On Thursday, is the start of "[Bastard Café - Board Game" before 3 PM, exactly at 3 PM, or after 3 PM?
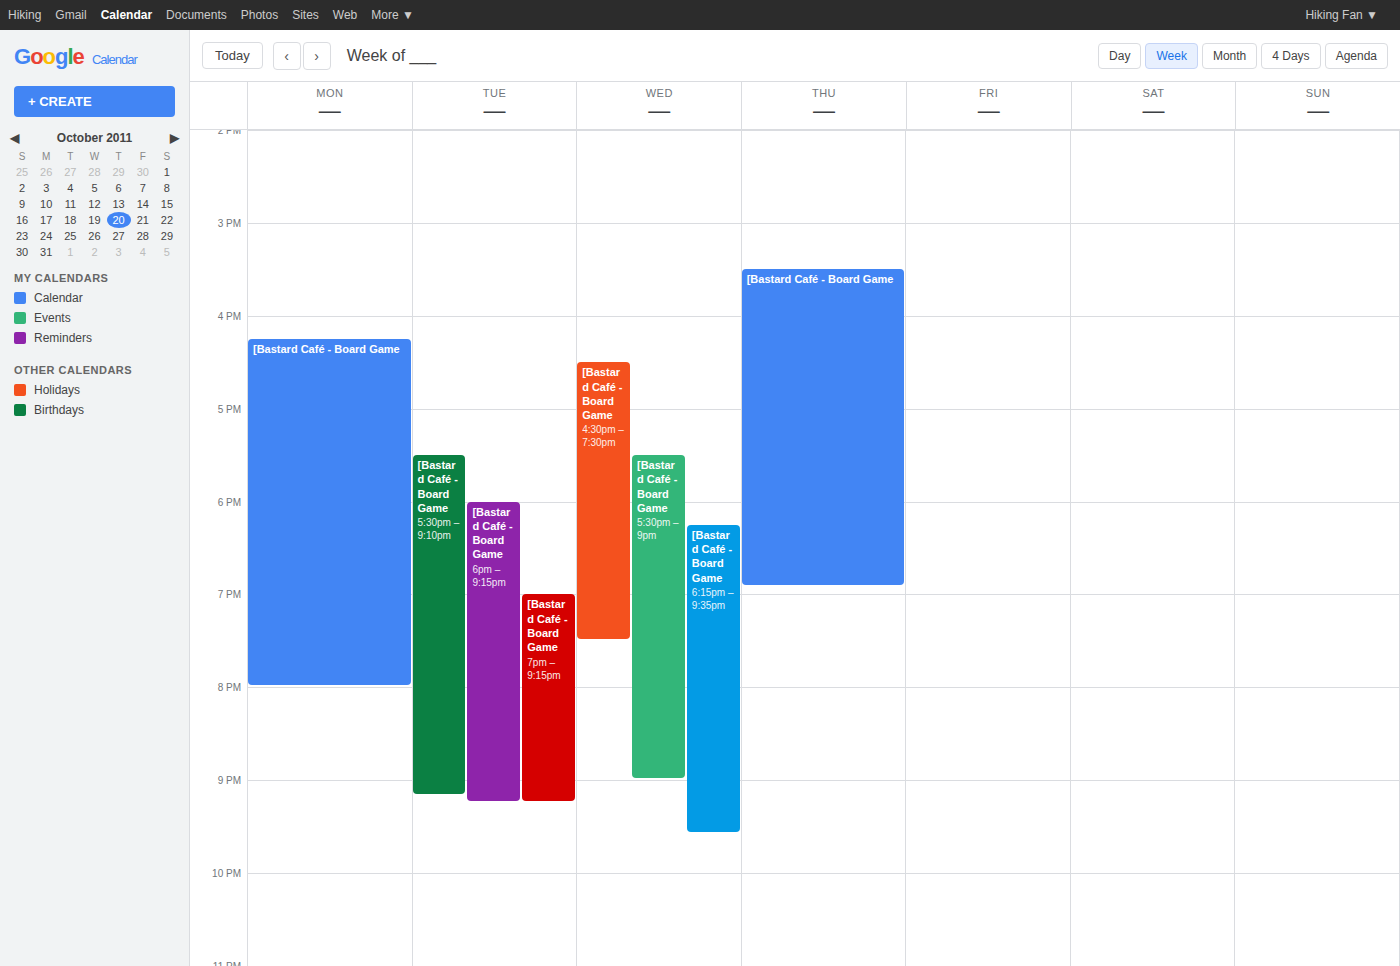
3:30 PM -- after 3 PM, 30 minutes below the 3 PM line.